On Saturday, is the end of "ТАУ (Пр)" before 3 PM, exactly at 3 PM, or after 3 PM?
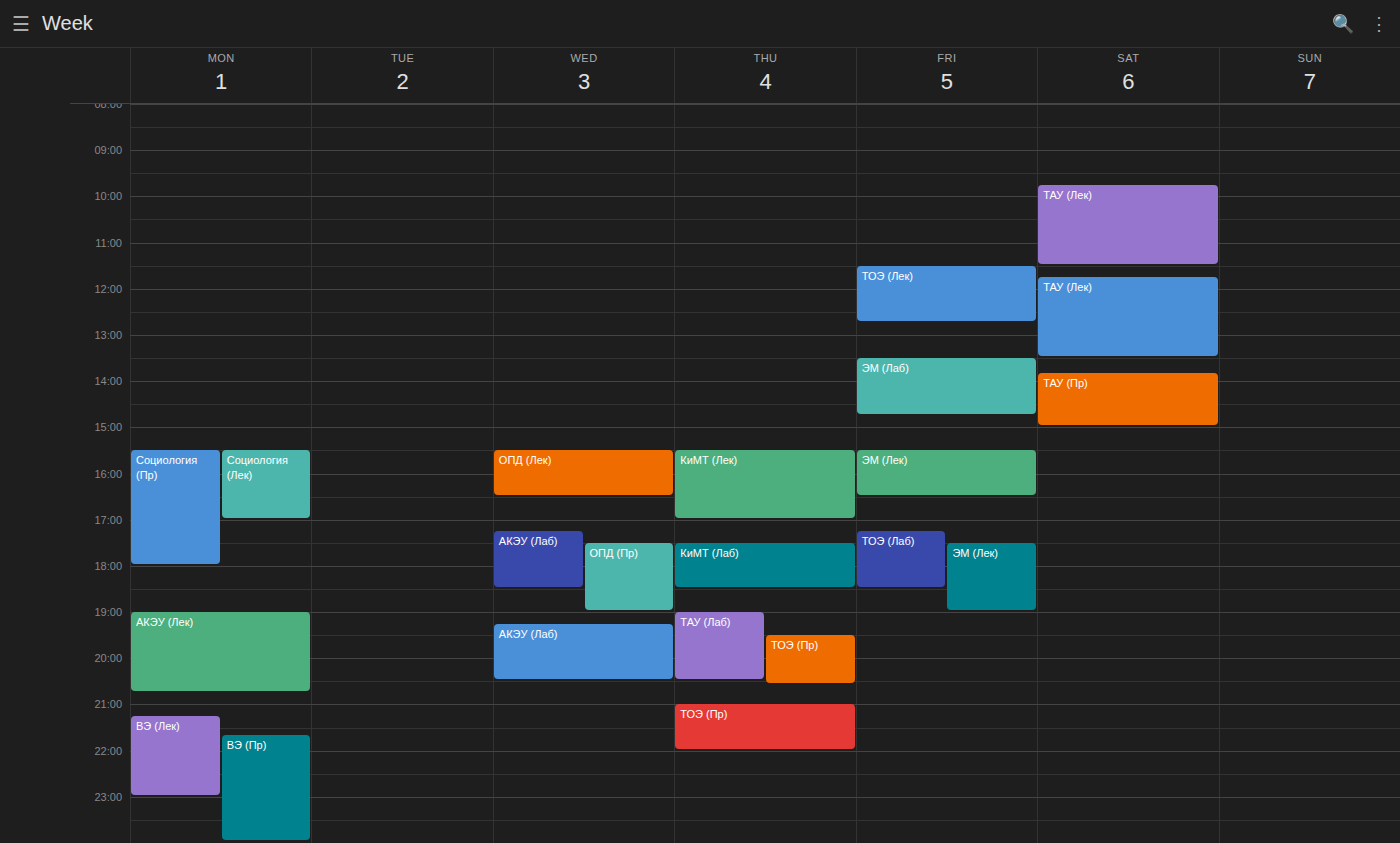
3:00 PM -- exactly at 3 PM, on the 3 PM line.